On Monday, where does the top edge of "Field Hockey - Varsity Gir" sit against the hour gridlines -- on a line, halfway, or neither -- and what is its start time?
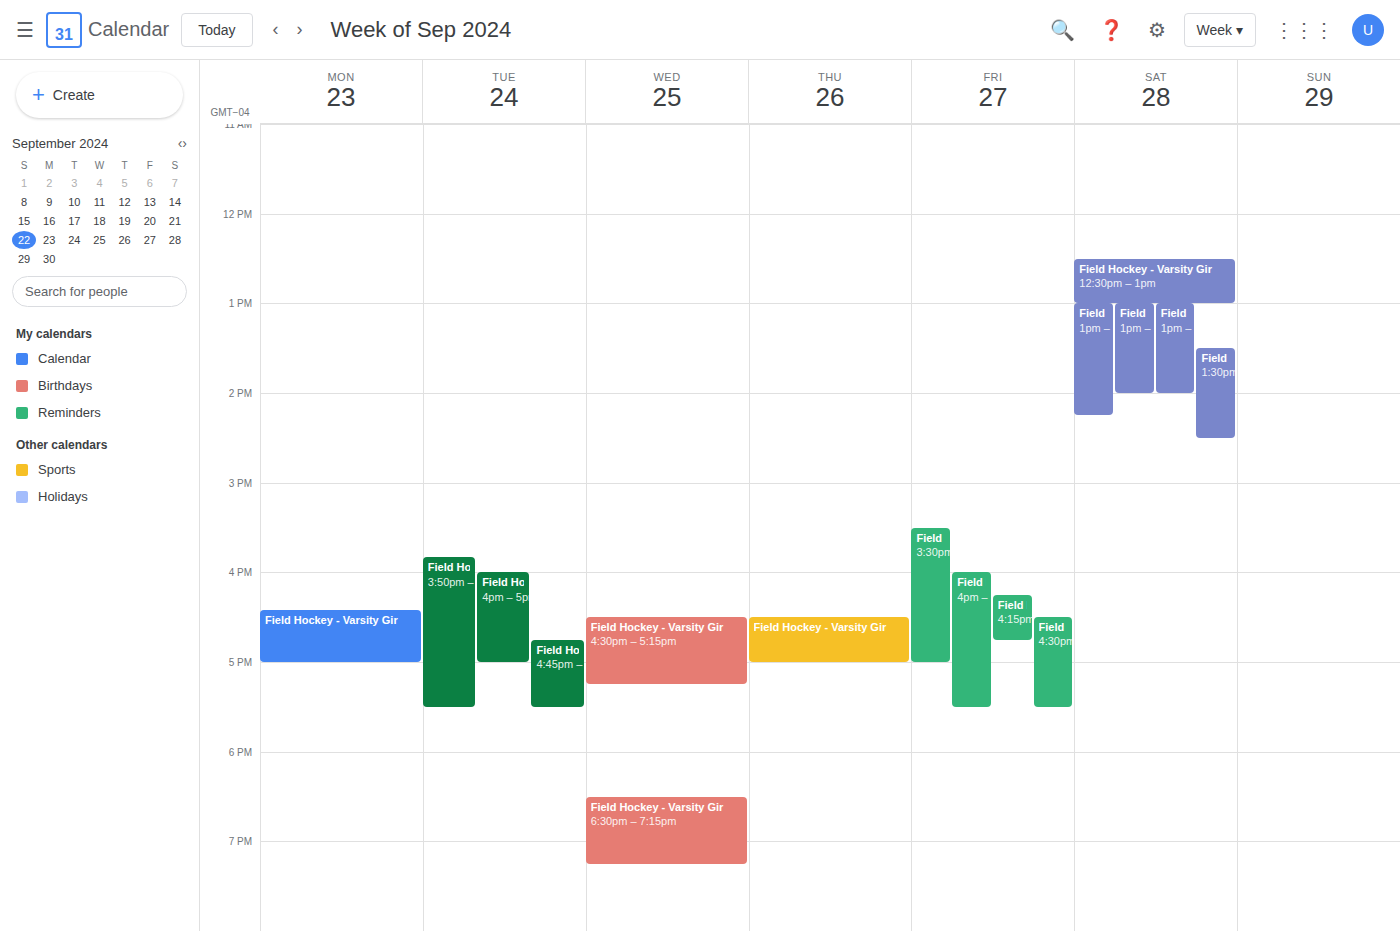
4:25 PM -- neither: 25 minutes below the 4 PM line and 35 minutes above the 5 PM line.